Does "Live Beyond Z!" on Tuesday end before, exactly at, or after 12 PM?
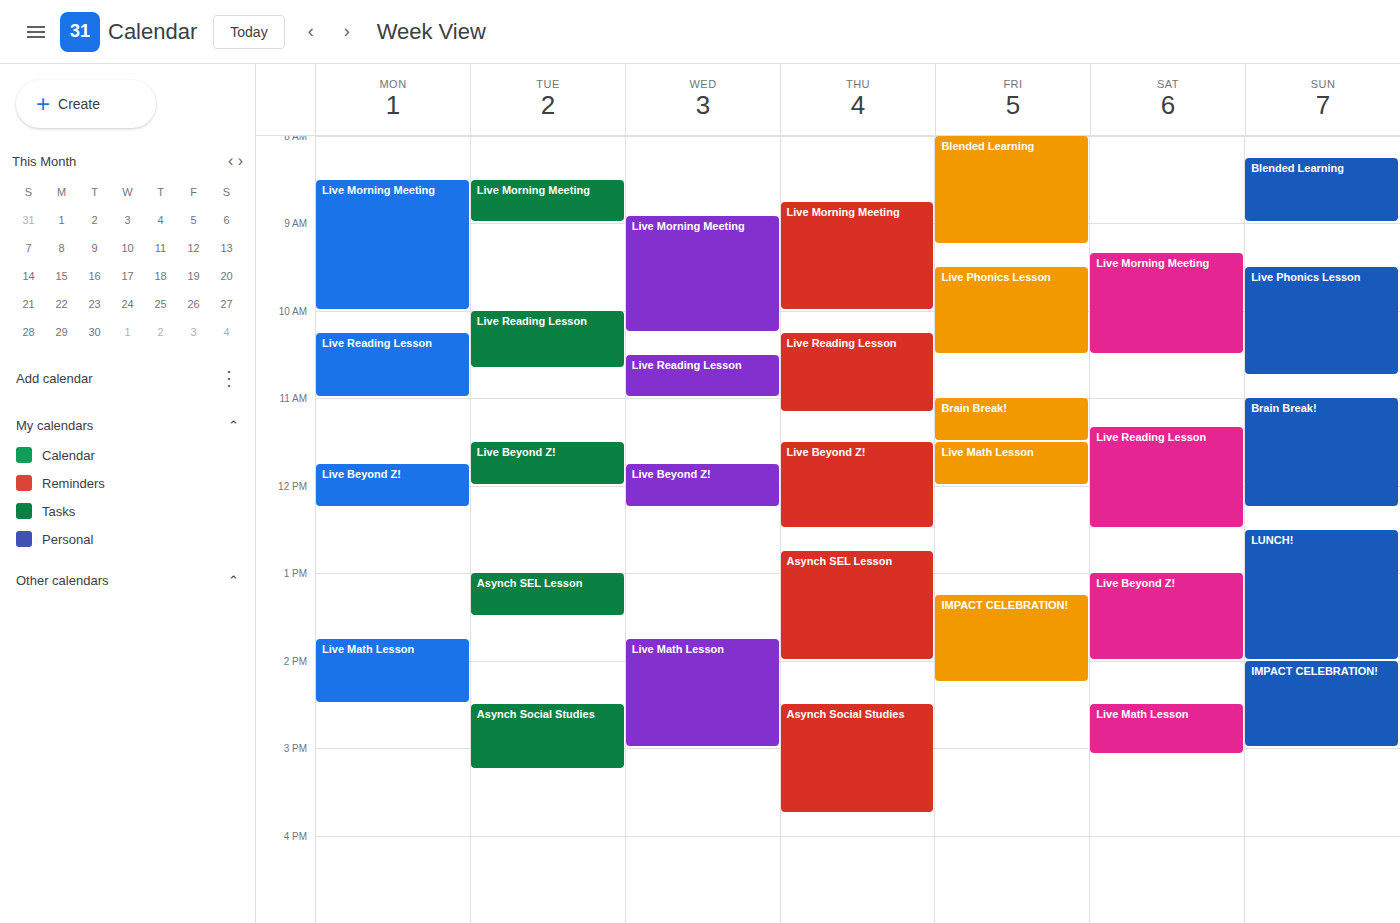
12:00 PM -- exactly at 12 PM, on the 12 PM line.